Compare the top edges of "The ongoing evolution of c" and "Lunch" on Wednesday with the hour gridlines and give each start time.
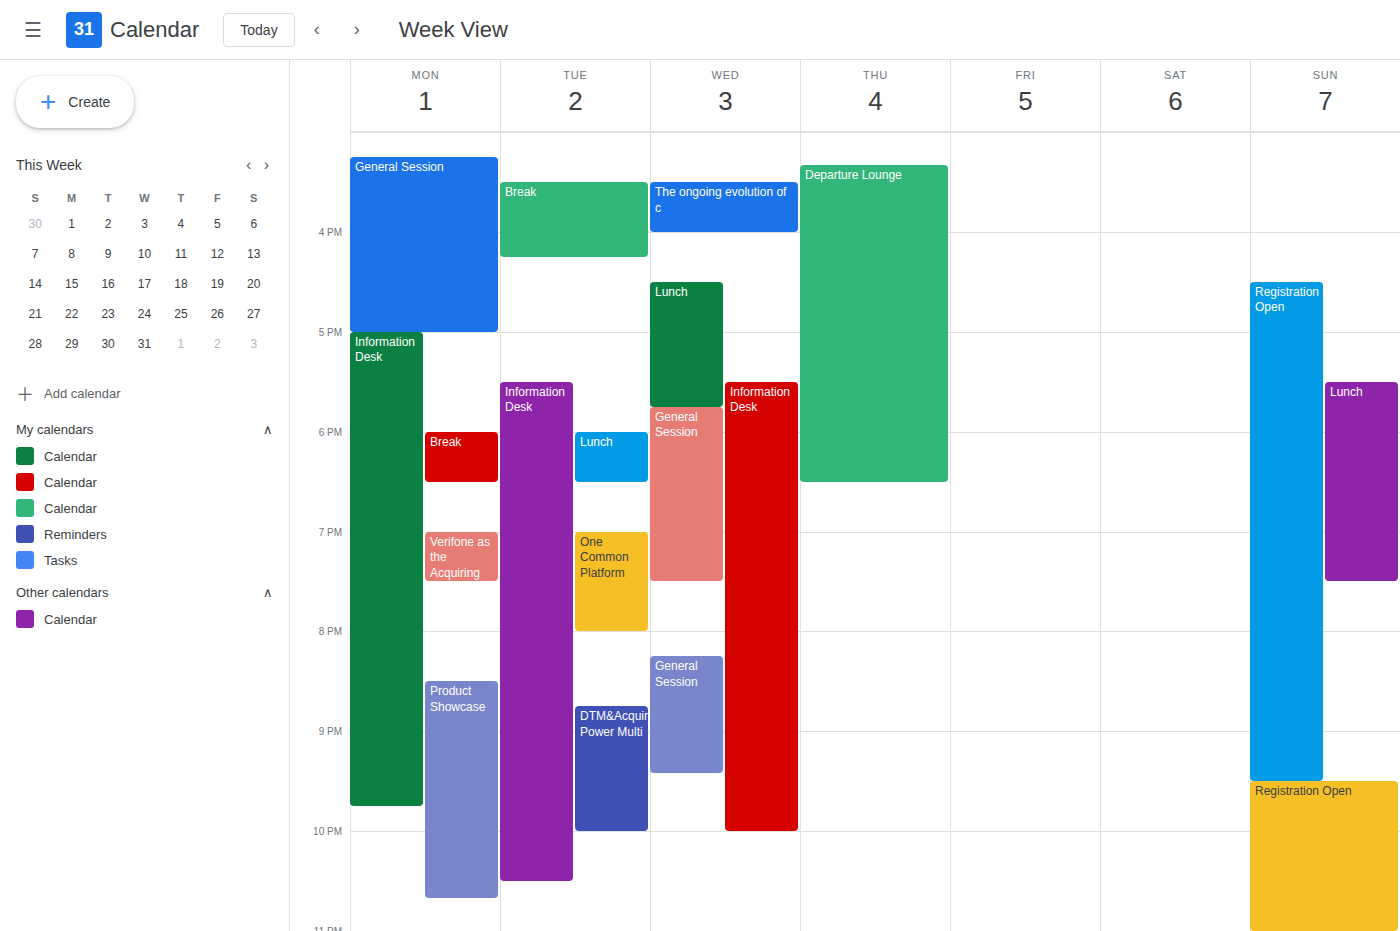
"The ongoing evolution of c": 3:30 PM, halfway between the 3 PM and 4 PM lines. "Lunch": 4:30 PM, halfway between the 4 PM and 5 PM lines.